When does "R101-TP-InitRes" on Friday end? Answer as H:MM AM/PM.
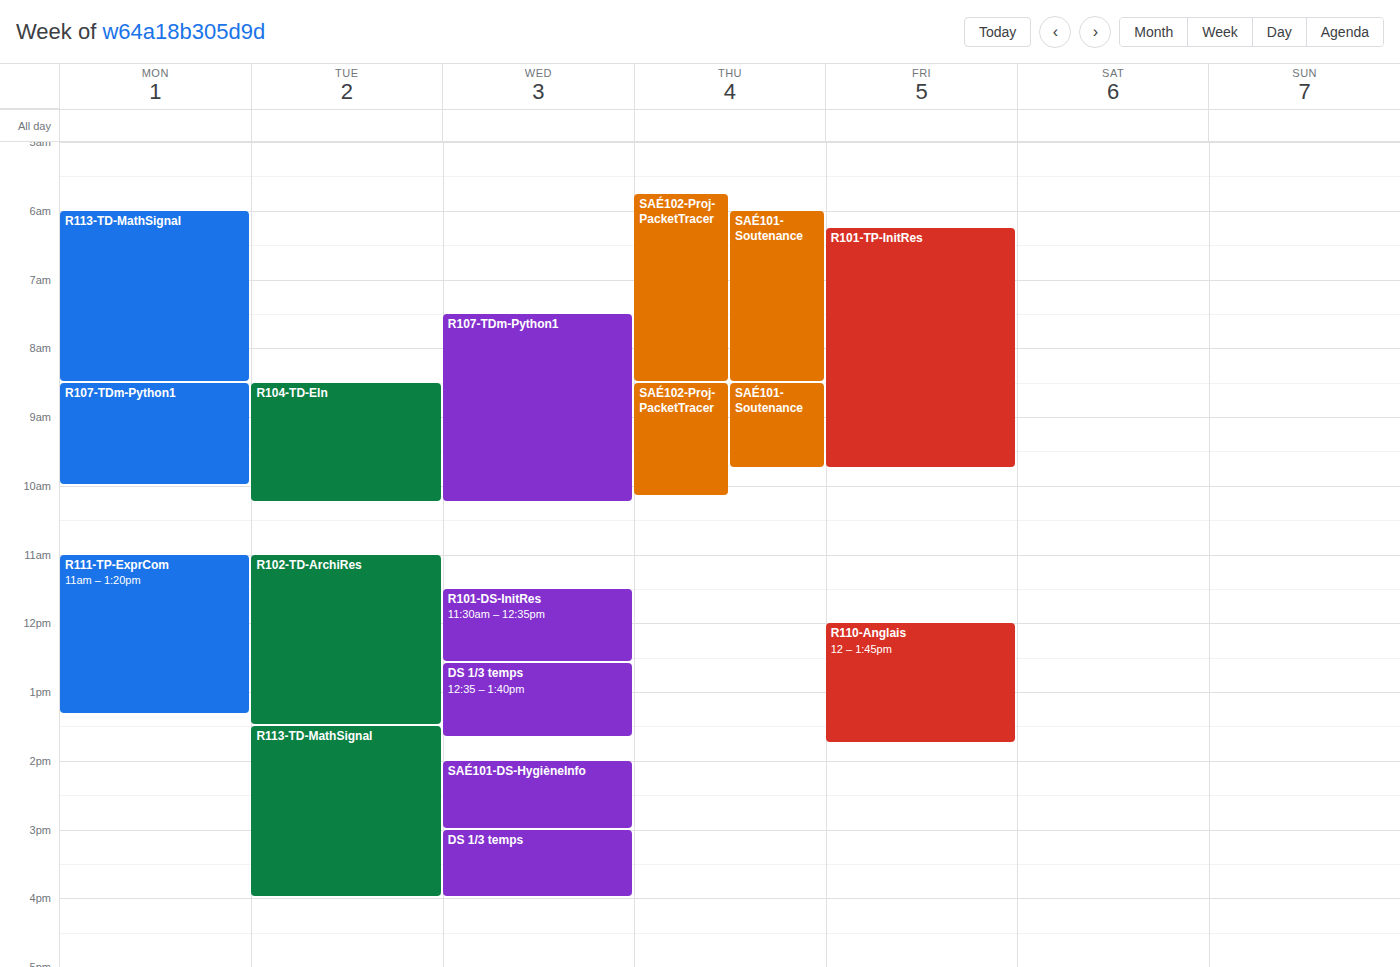
9:45 AM